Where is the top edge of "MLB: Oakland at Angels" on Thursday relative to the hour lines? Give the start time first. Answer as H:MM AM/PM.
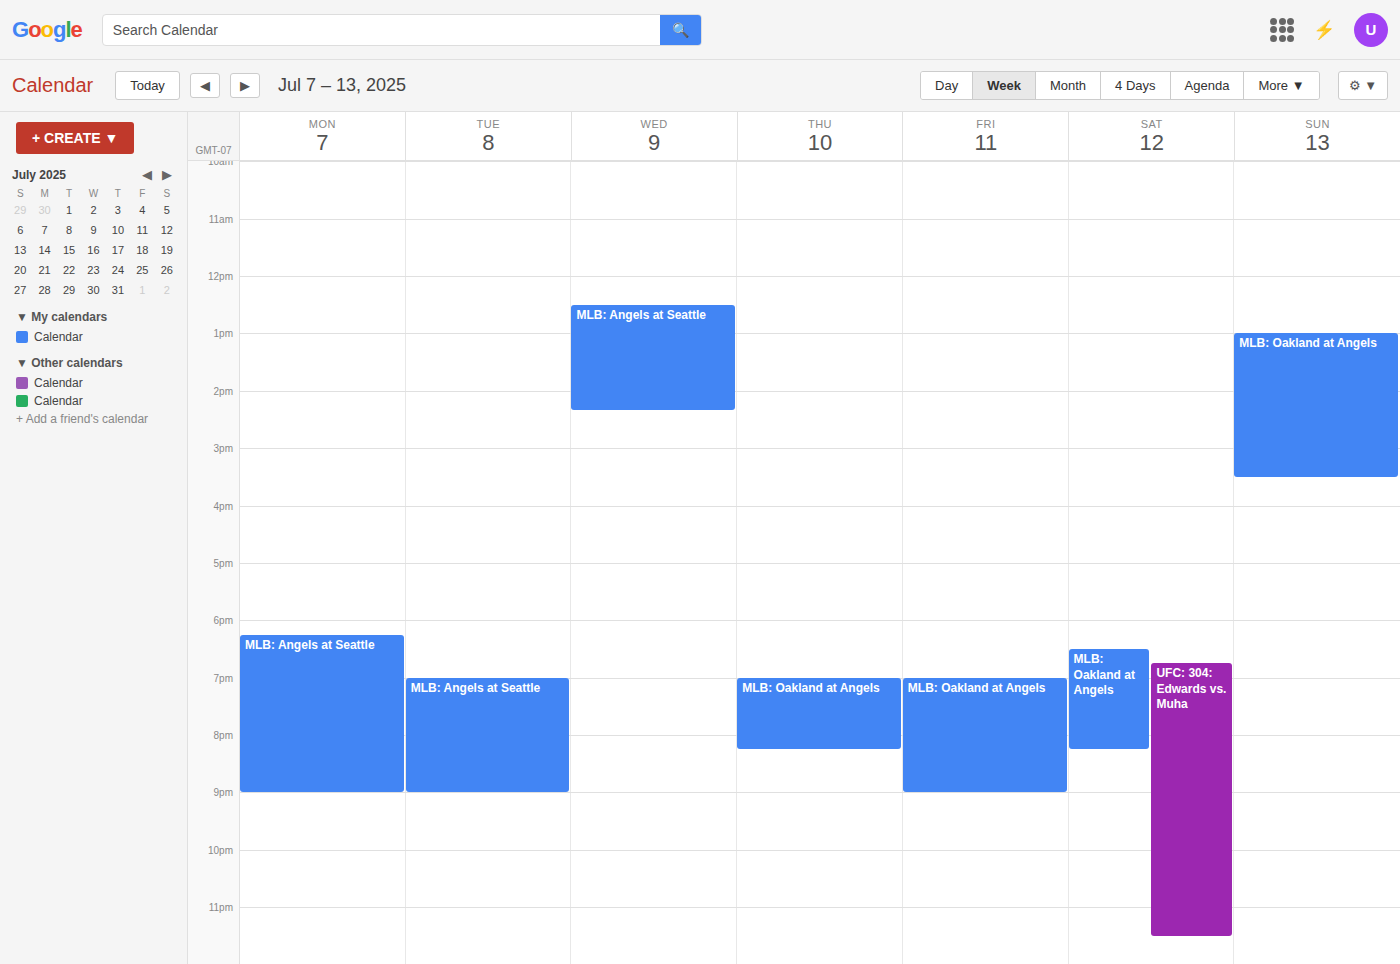
7:00 PM -- exactly on the 7 PM line.